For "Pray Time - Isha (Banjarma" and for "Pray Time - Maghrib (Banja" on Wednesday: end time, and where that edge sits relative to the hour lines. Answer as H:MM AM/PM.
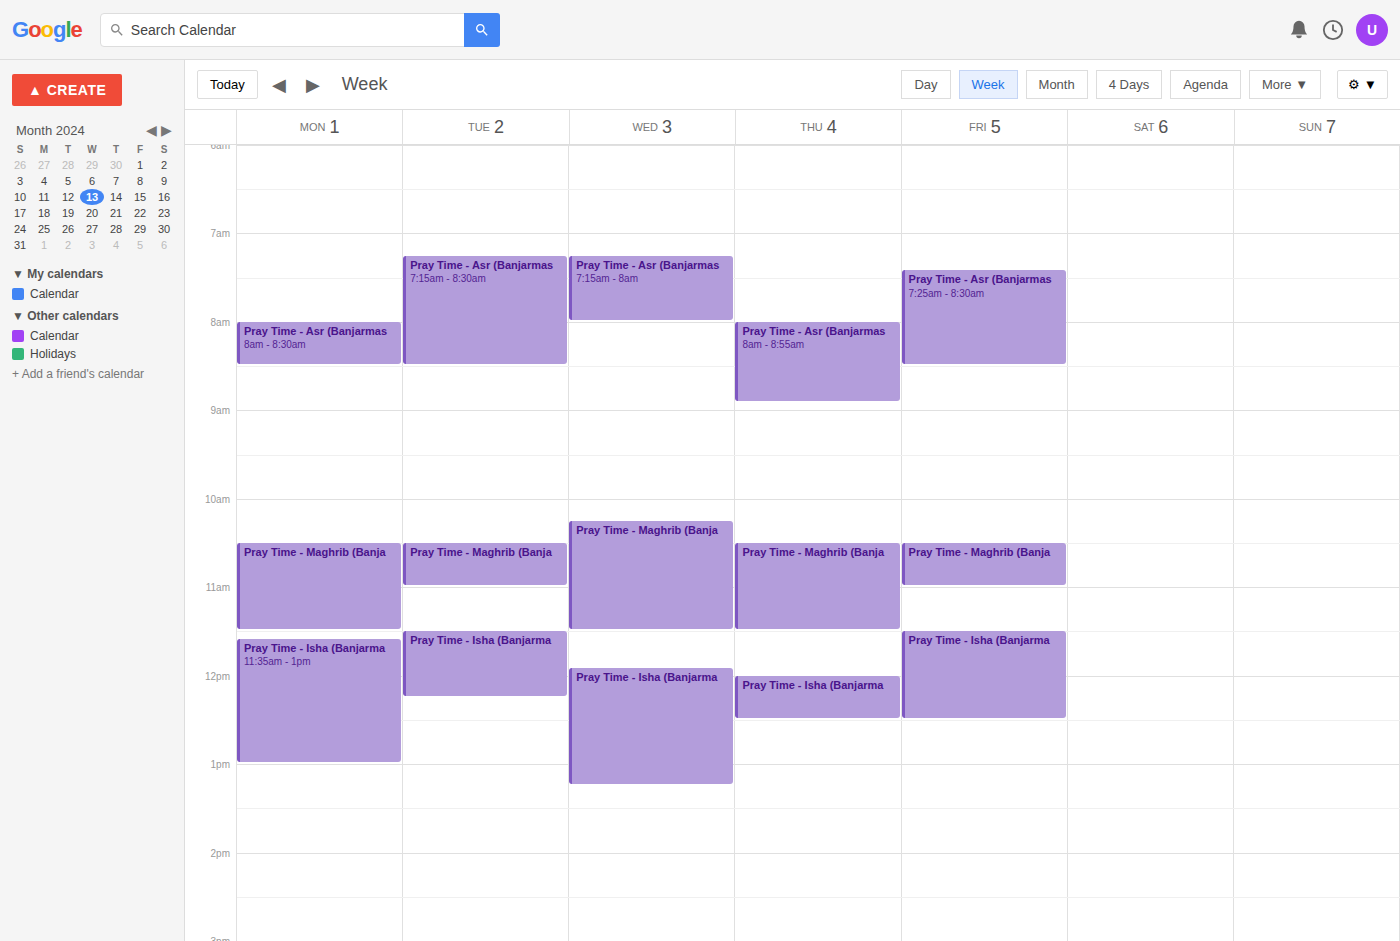
"Pray Time - Isha (Banjarma": 1:15 PM, neither: a quarter of the way from the 1 PM line to the 2 PM line. "Pray Time - Maghrib (Banja": 11:30 AM, halfway between the 11 AM and 12 PM lines.